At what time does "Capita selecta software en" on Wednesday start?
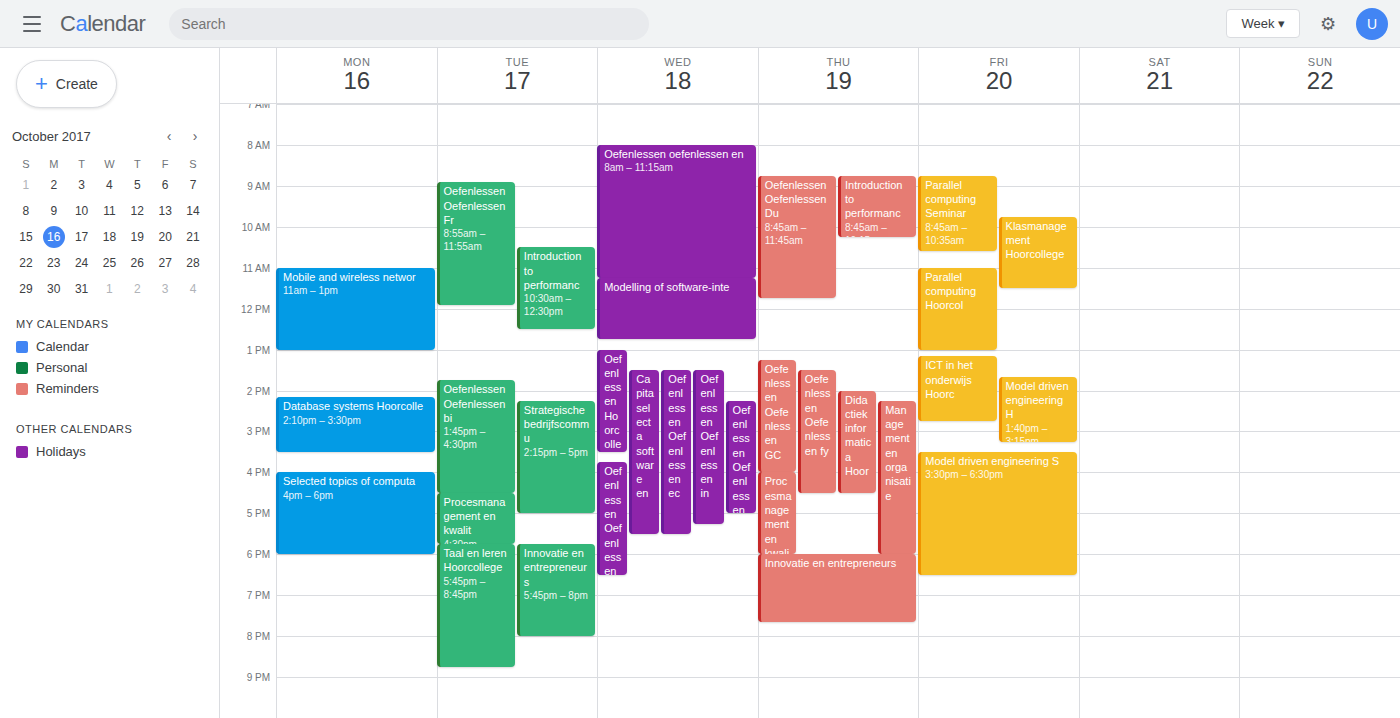
13:30